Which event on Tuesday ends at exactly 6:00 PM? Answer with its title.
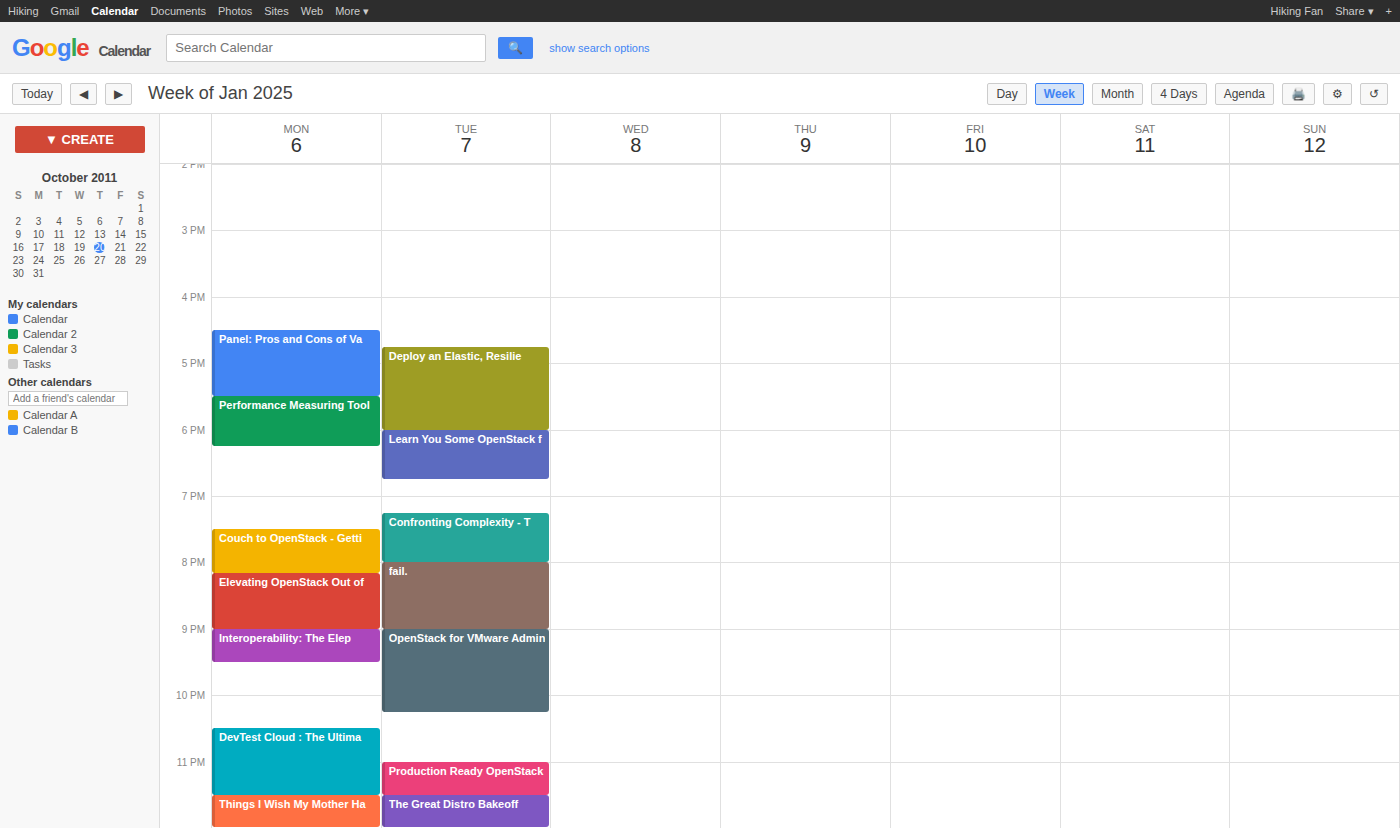
"Deploy an Elastic, Resilie"